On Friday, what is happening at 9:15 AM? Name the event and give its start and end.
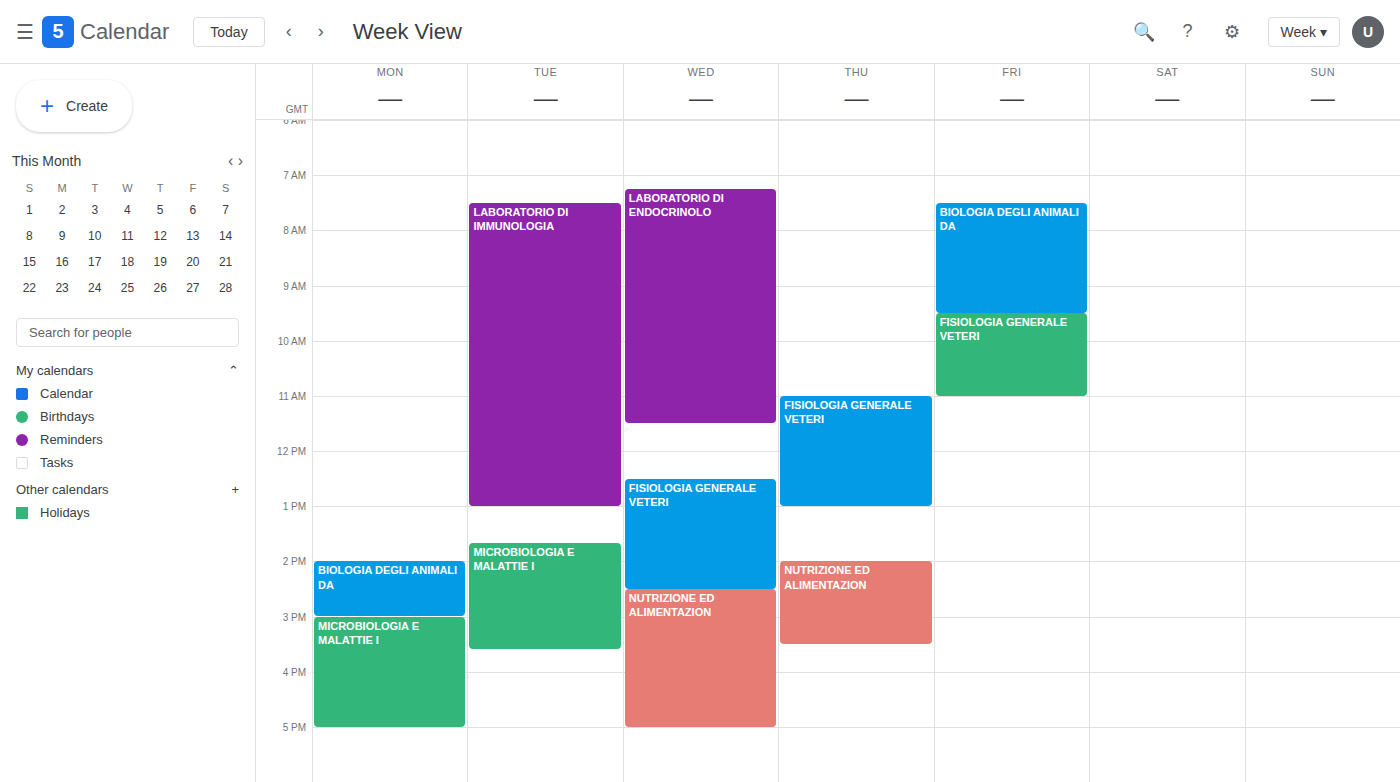
"BIOLOGIA DEGLI ANIMALI DA", 7:30 AM to 9:30 AM